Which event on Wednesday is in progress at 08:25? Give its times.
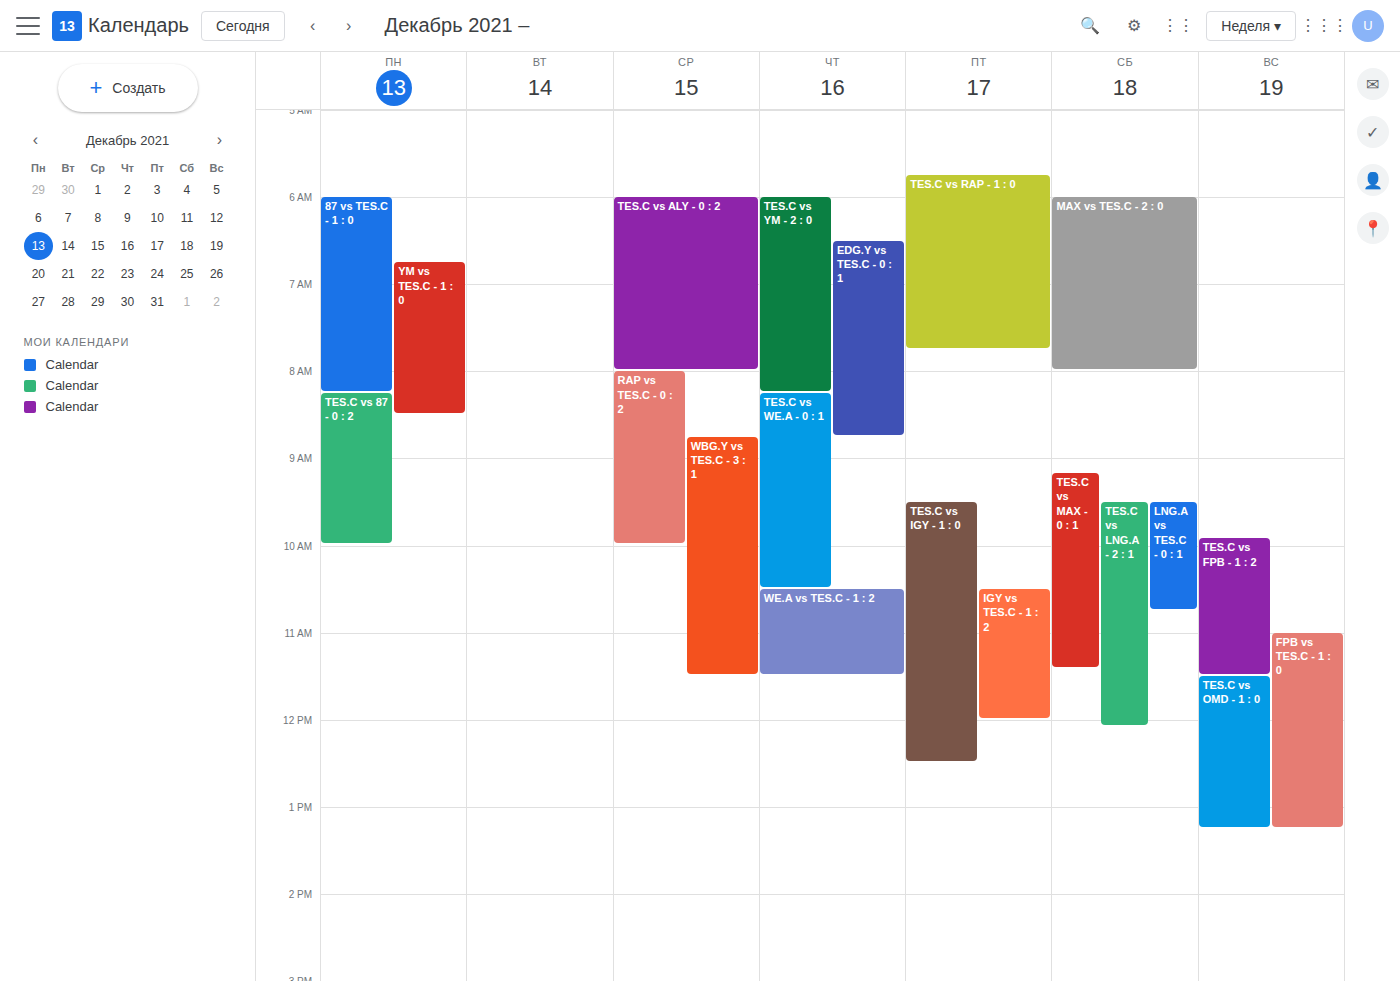
"RAP vs TES.C - 0 : 2", 08:00 to 10:00